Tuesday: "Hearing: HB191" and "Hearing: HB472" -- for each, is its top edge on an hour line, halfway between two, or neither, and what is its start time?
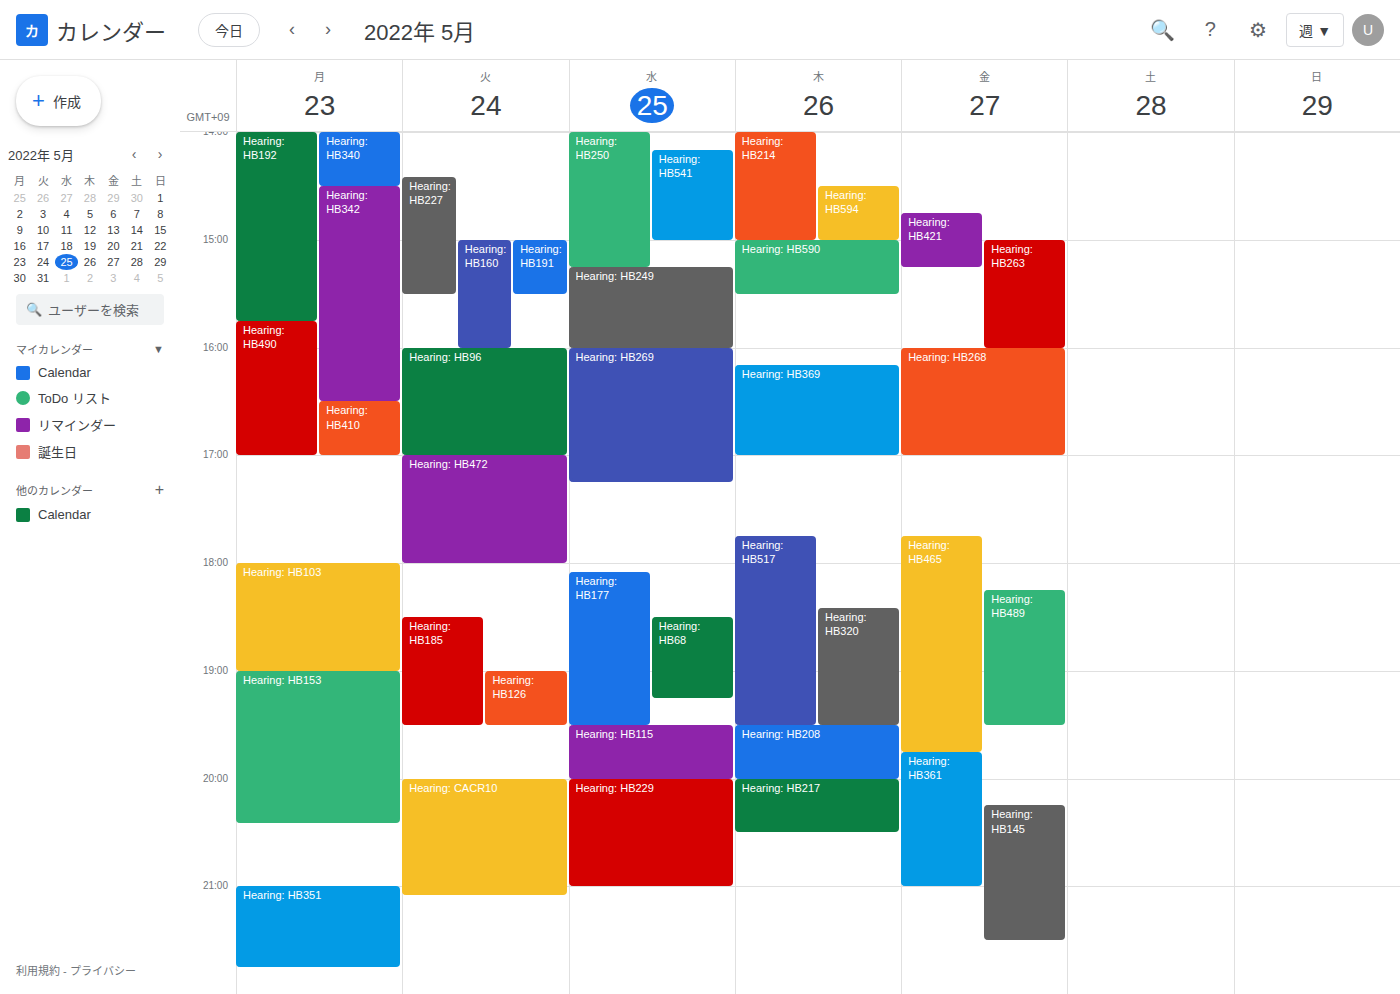
"Hearing: HB191": 15:00, exactly on the 15:00 line. "Hearing: HB472": 17:00, exactly on the 17:00 line.